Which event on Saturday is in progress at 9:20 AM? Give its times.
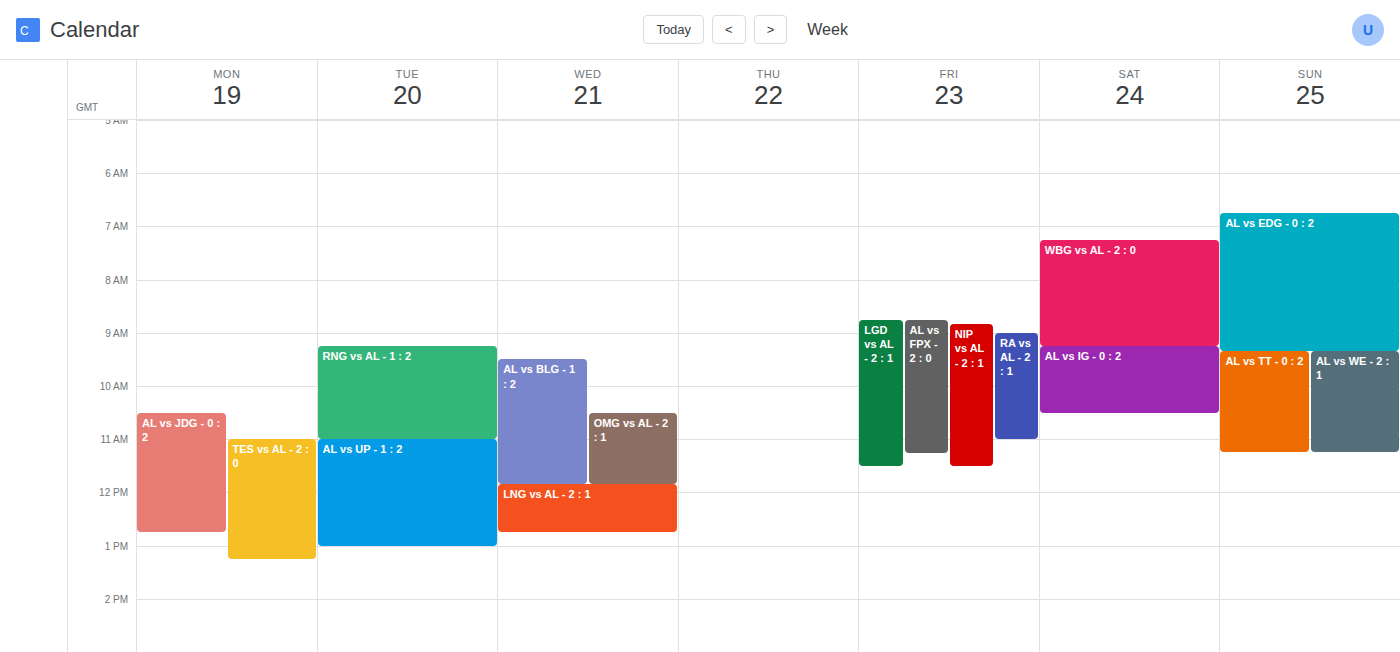
"AL vs IG - 0 : 2", 9:15 AM to 10:30 AM